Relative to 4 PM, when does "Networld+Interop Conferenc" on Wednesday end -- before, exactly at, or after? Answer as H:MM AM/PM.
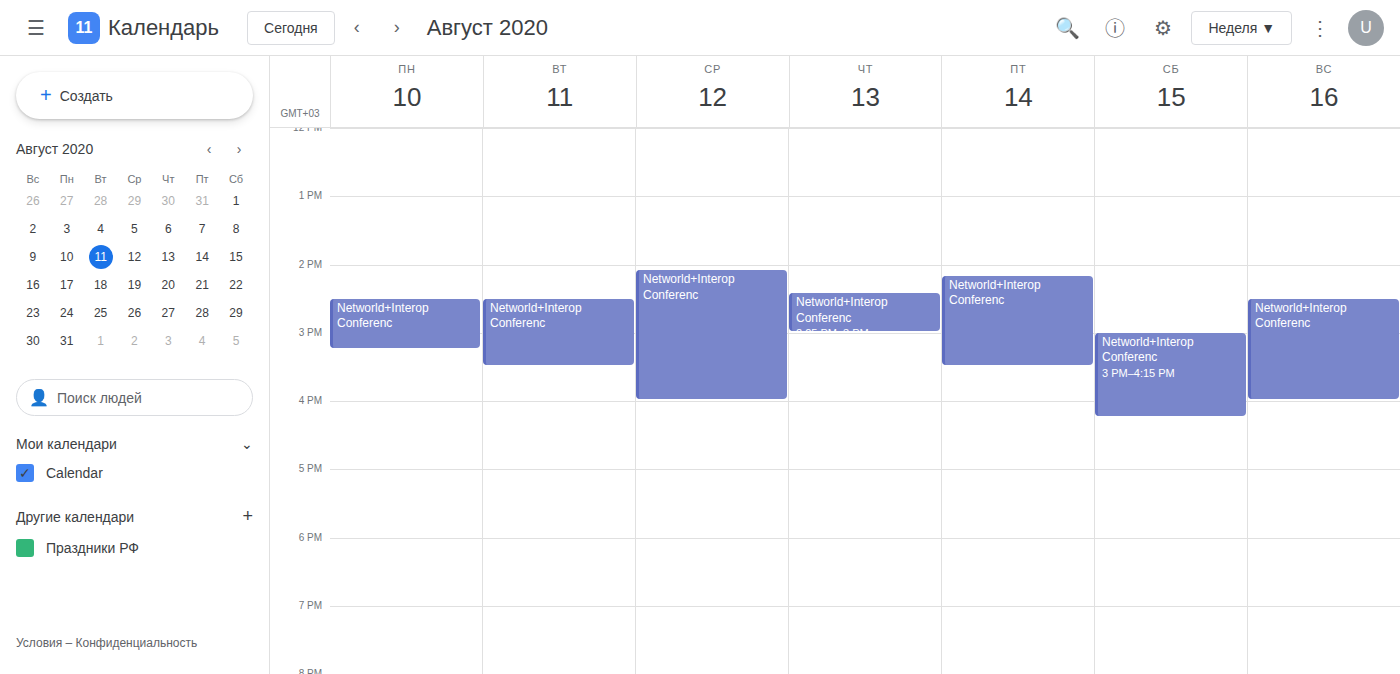
4:00 PM -- exactly at 4 PM, on the 4 PM line.